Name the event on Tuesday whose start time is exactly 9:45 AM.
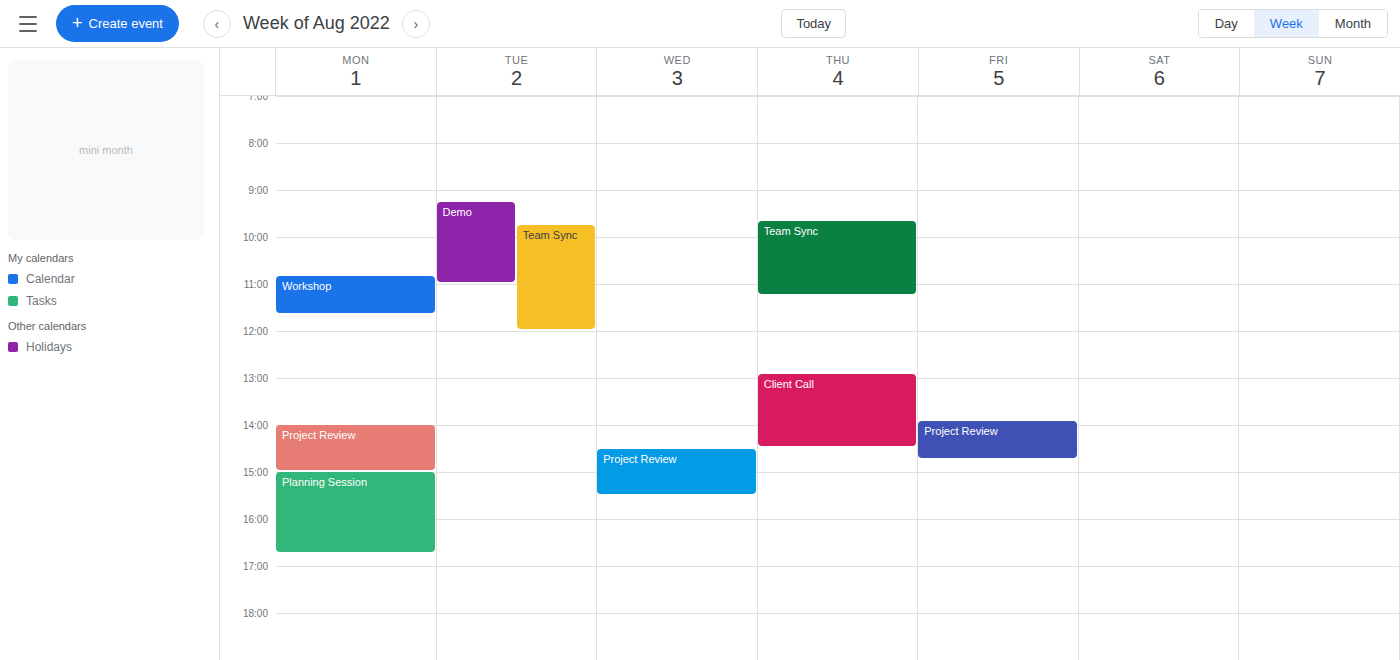
"Team Sync"